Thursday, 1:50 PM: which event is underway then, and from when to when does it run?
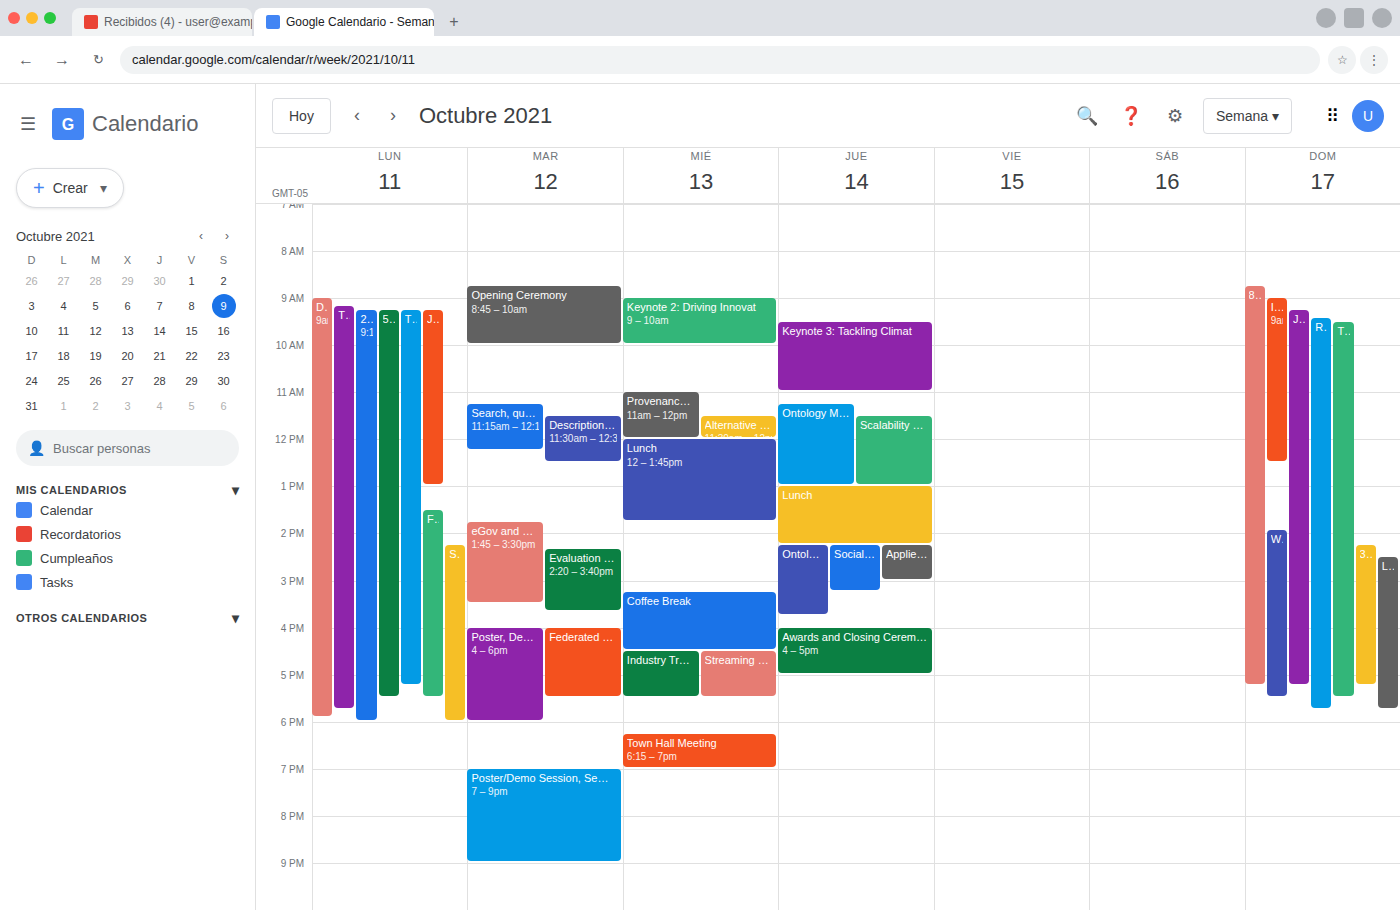
"Lunch", 1:00 PM to 2:15 PM